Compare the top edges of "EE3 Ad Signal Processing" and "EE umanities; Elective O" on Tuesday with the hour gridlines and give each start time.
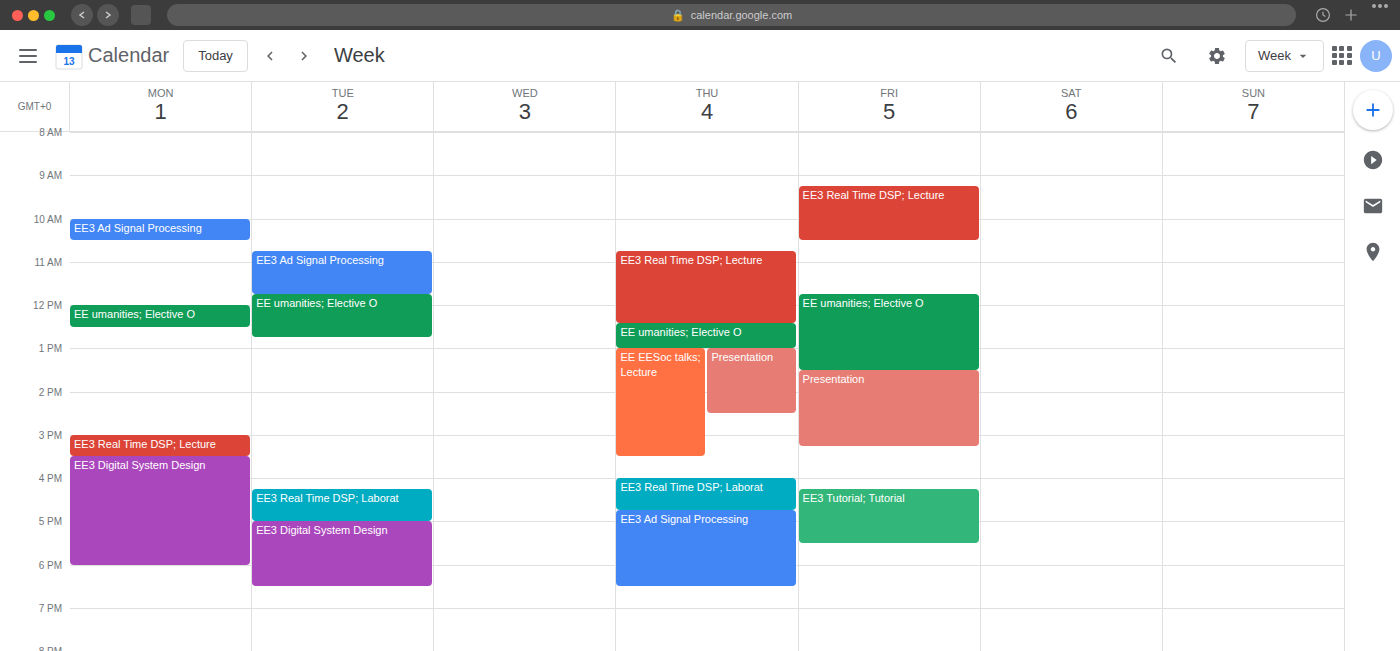
"EE3 Ad Signal Processing": 10:45 AM, neither: three quarters of the way from the 10 AM line to the 11 AM line. "EE umanities; Elective O": 11:45 AM, neither: three quarters of the way from the 11 AM line to the 12 PM line.